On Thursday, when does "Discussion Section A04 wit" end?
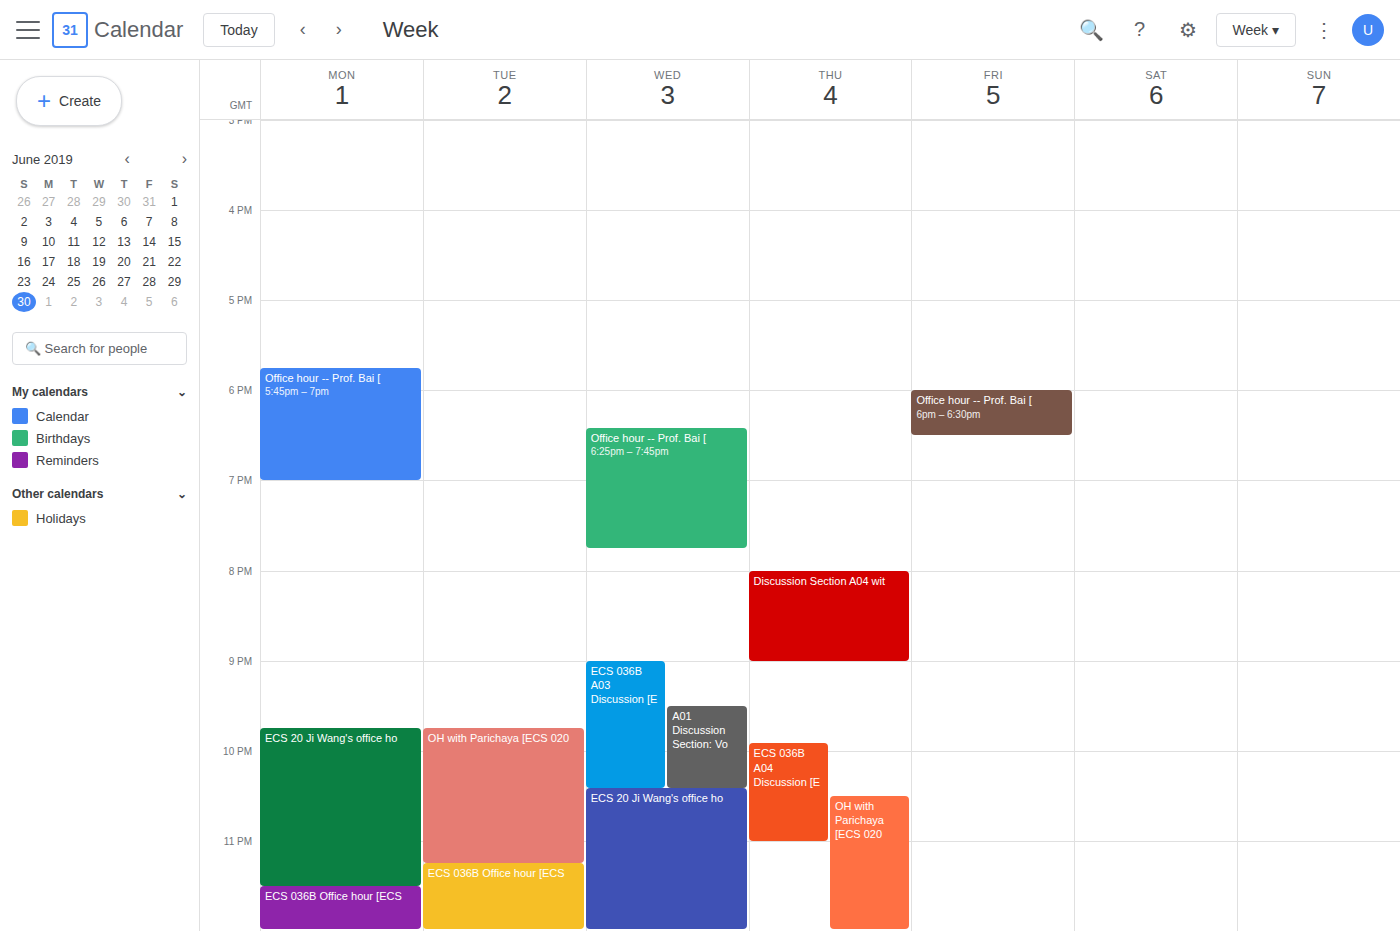
21:00